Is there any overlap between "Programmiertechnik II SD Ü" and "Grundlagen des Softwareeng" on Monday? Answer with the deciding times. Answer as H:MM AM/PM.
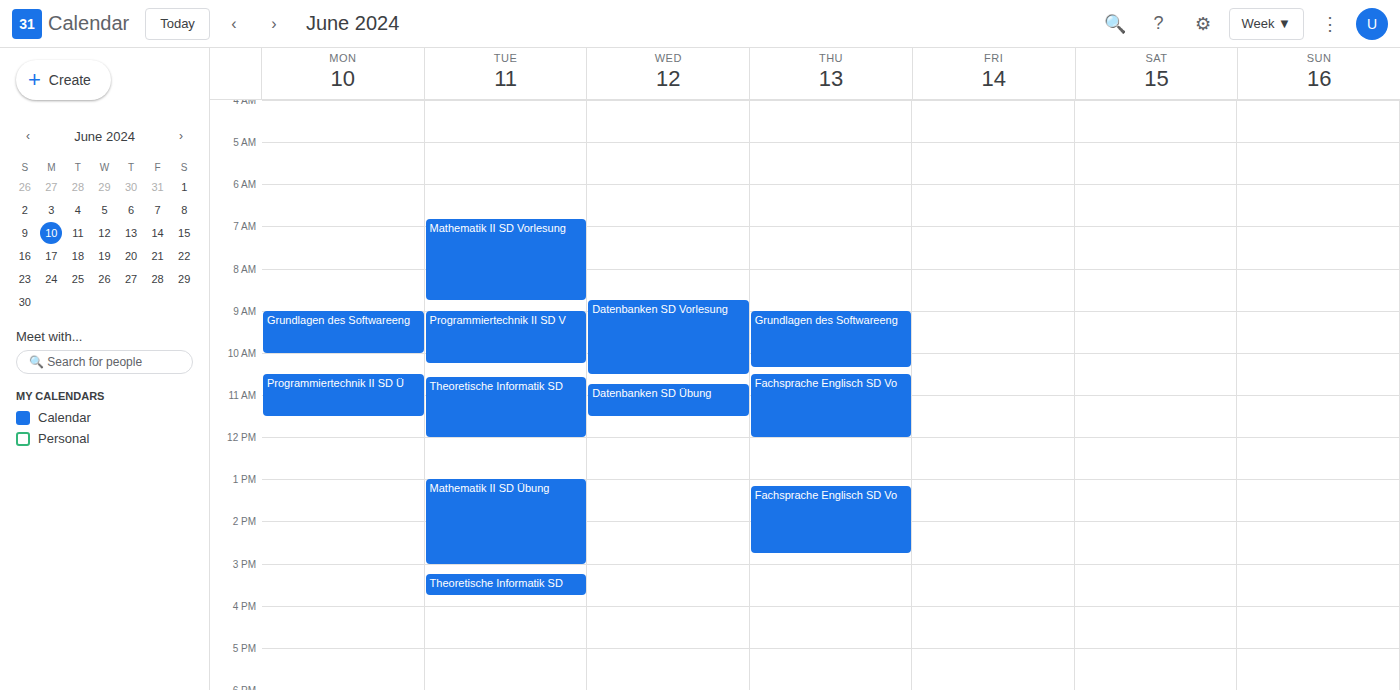
"Grundlagen des Softwareeng" ends at 10:00 AM and "Programmiertechnik II SD Ü" starts at 10:30 AM -- no overlap.